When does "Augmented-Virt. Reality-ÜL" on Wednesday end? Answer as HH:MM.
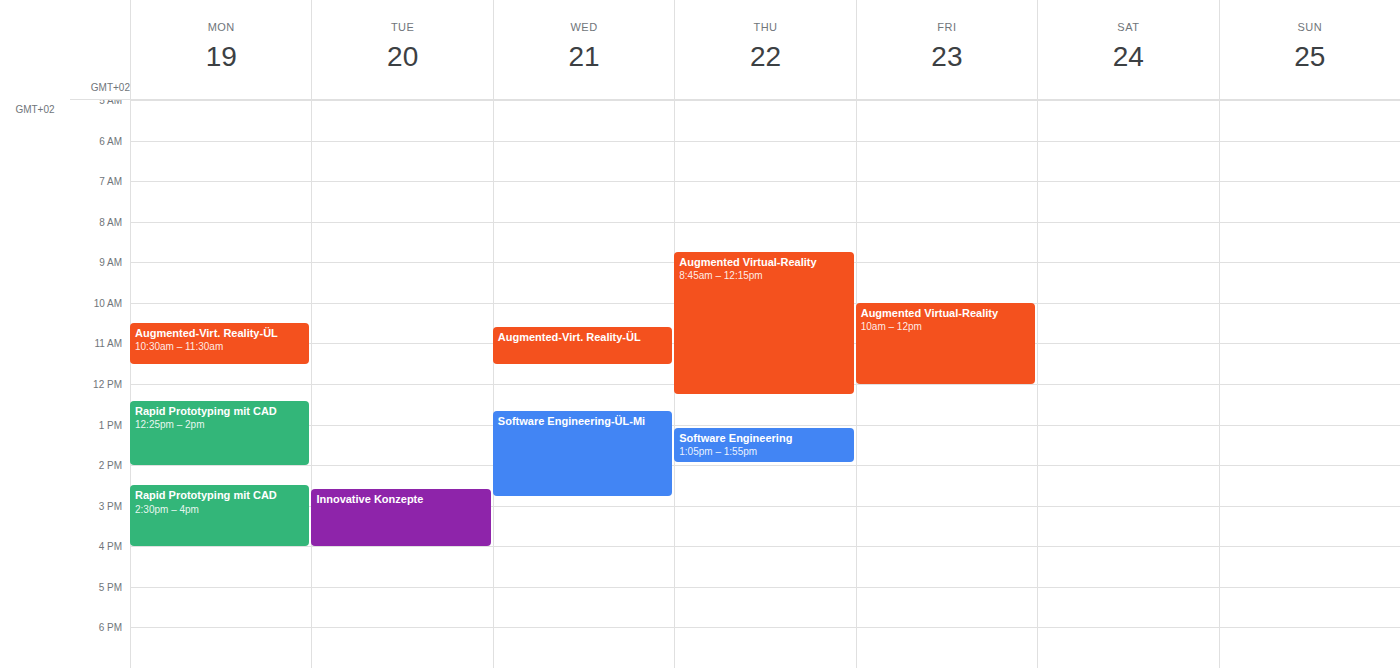
11:30